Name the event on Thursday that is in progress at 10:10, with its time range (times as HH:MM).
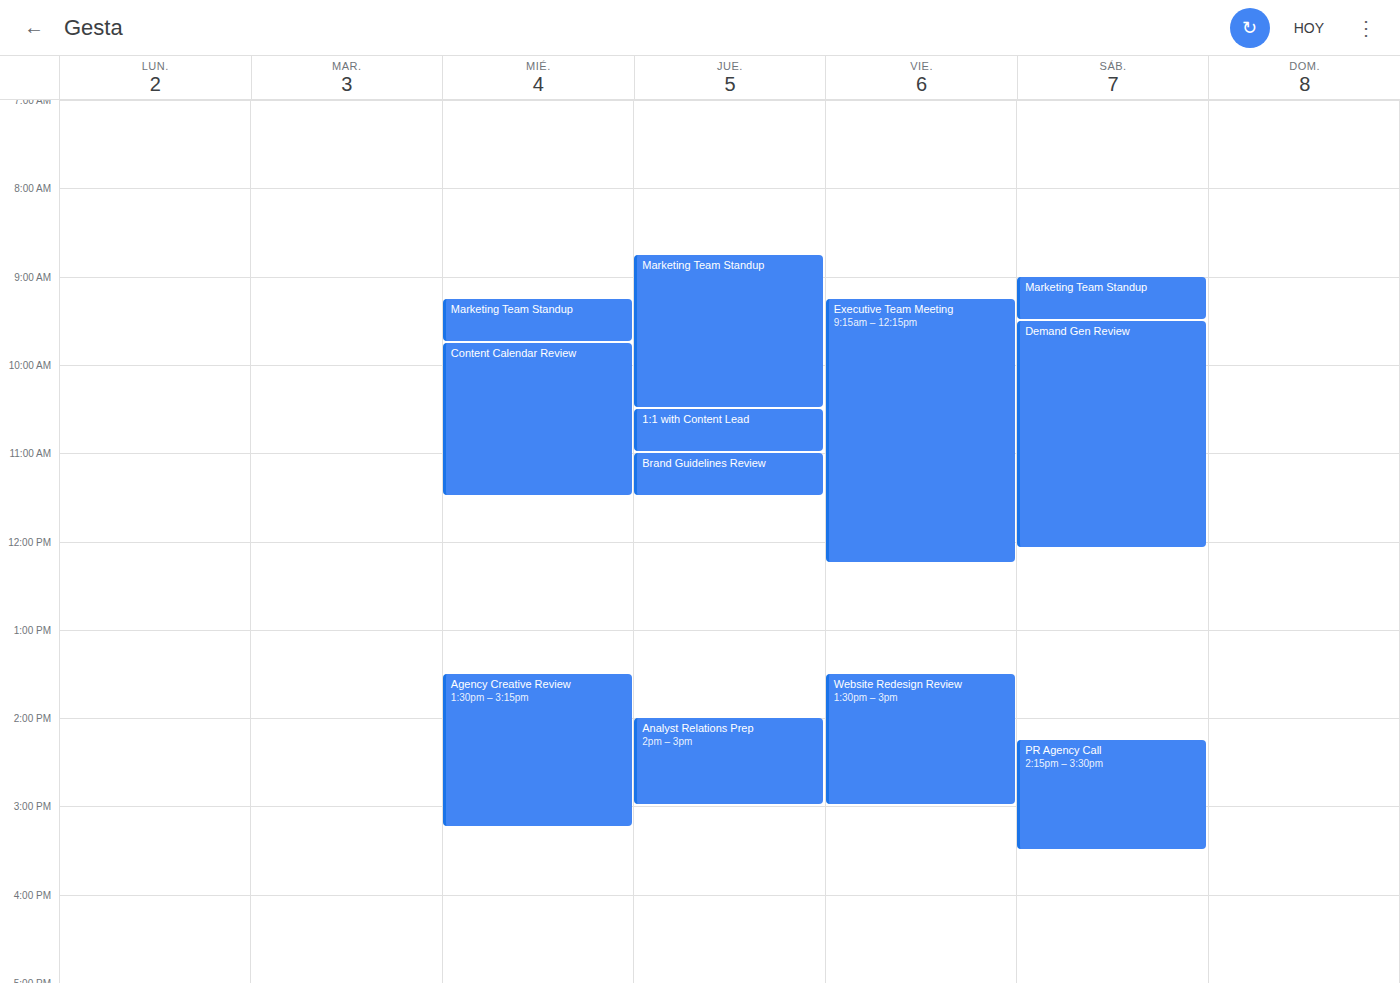
"Marketing Team Standup", 08:45 to 10:30